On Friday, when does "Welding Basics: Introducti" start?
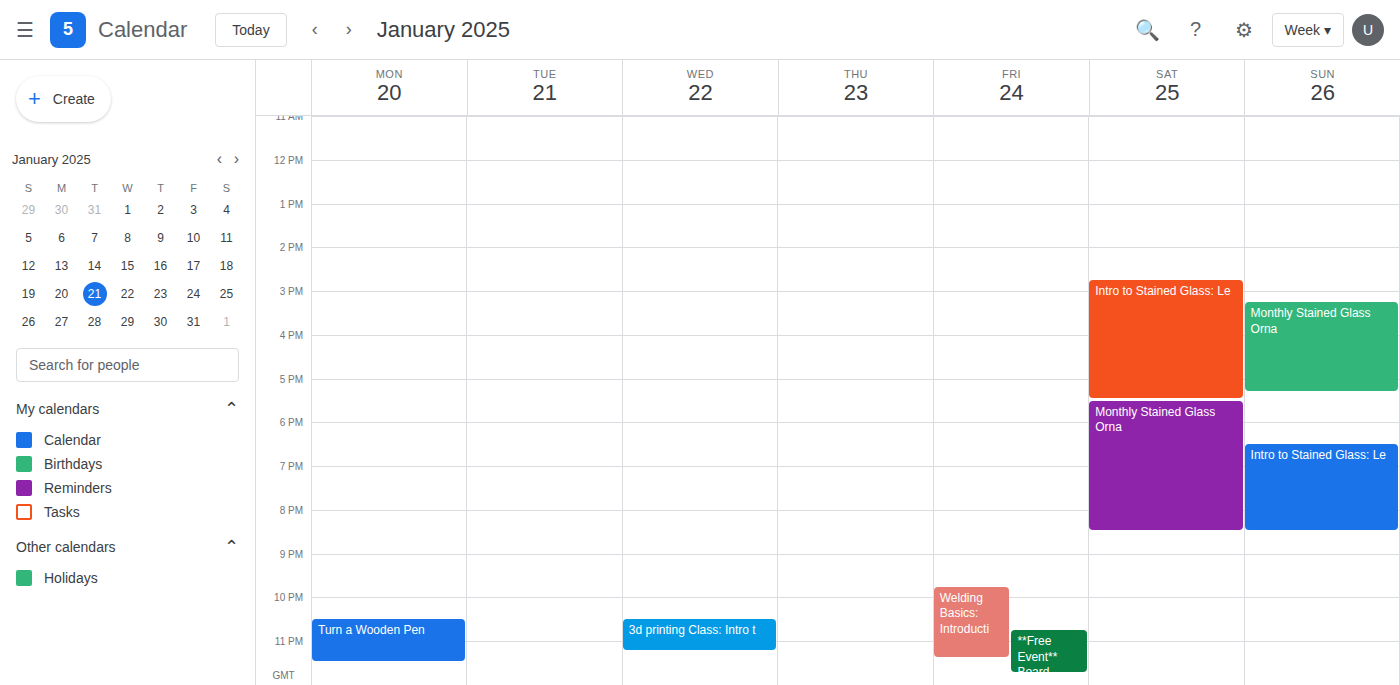
9:45 PM